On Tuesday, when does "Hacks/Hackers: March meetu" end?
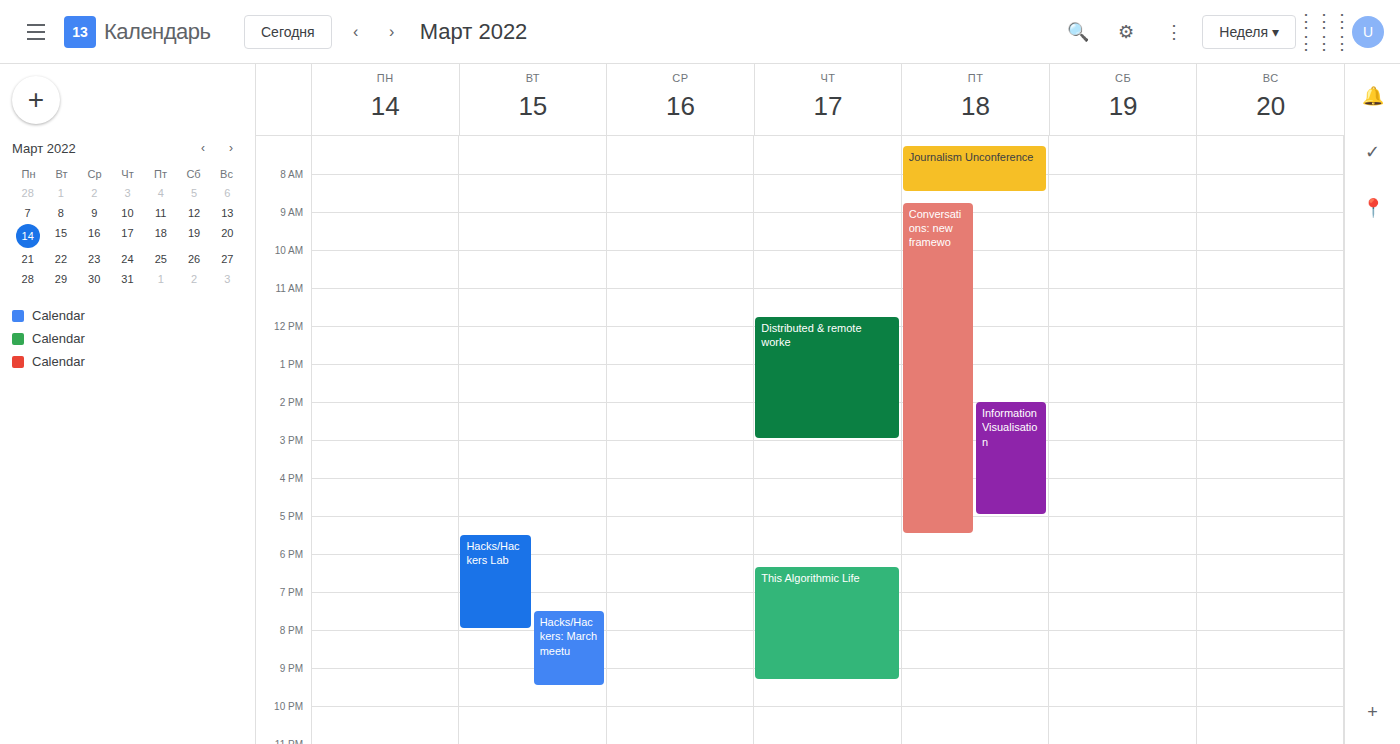
9:30 PM